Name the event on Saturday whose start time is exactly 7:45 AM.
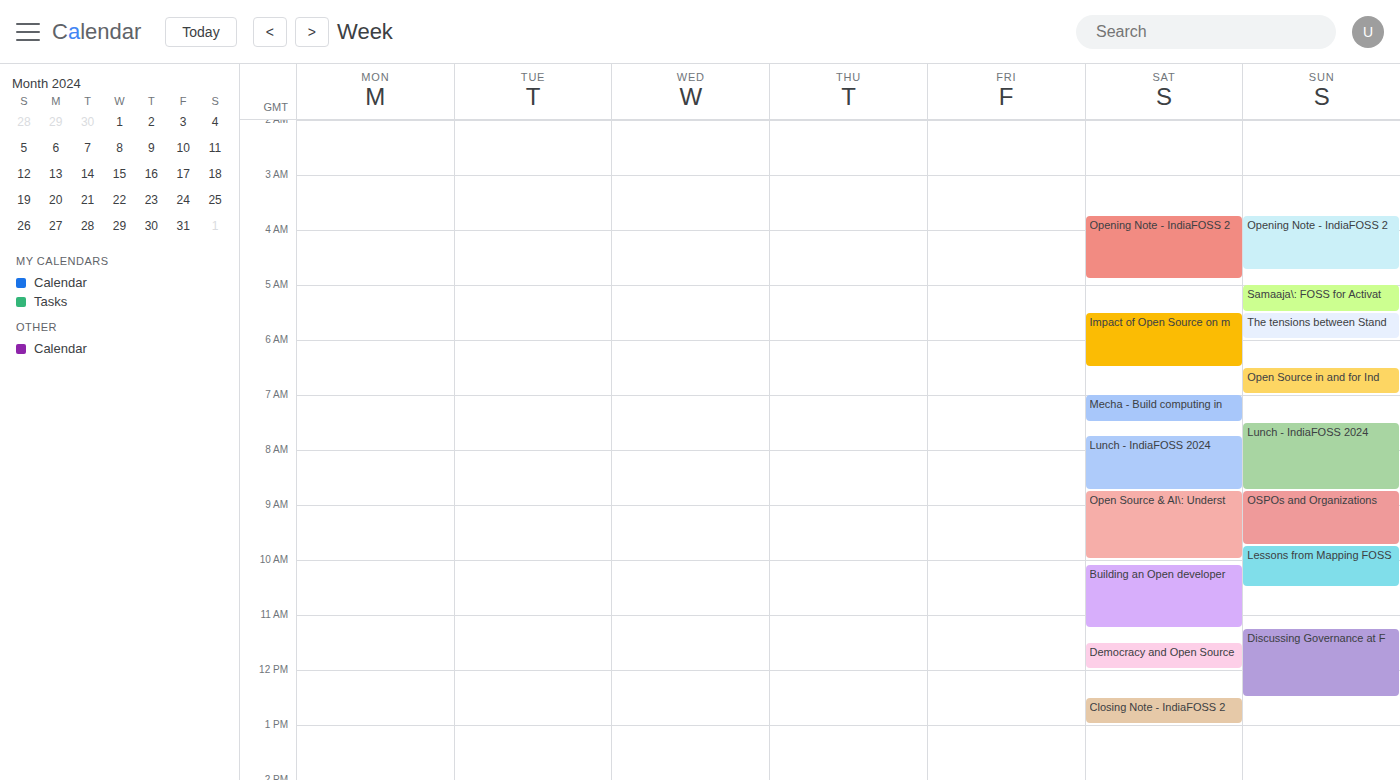
"Lunch - IndiaFOSS 2024"